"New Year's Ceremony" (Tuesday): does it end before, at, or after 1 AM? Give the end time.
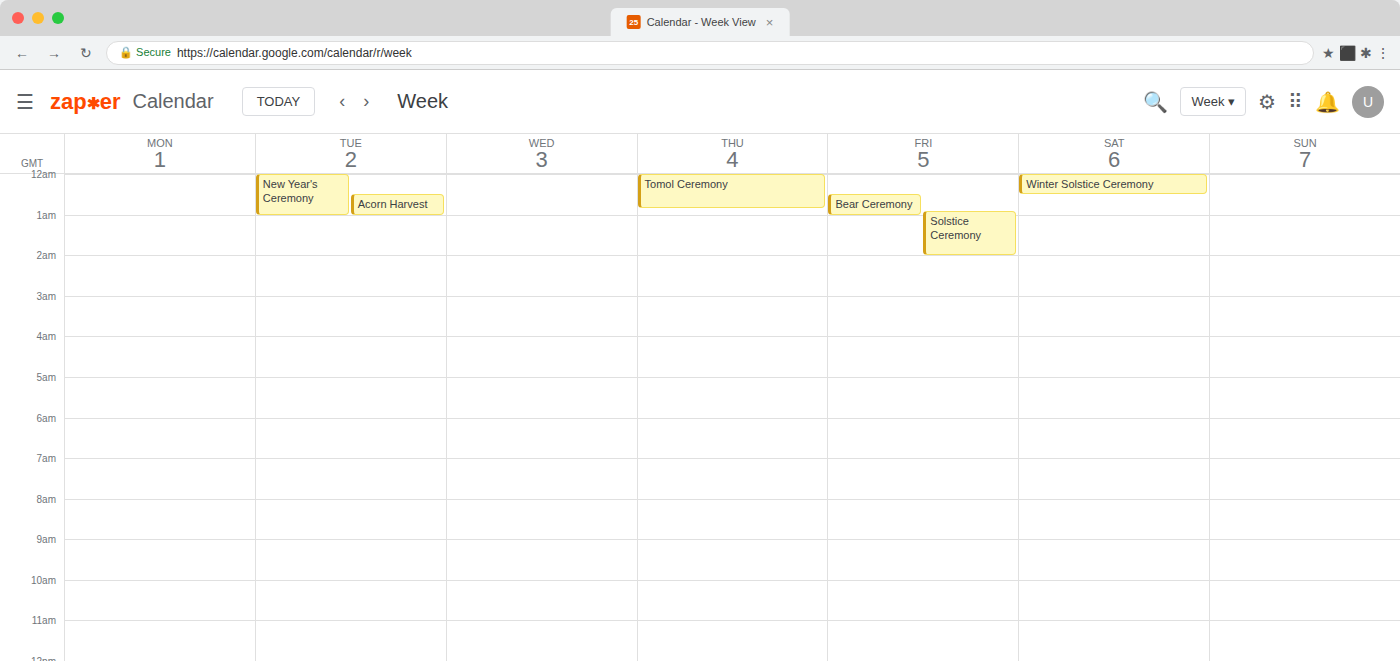
1:00 AM -- exactly at 1 AM, on the 1 AM line.